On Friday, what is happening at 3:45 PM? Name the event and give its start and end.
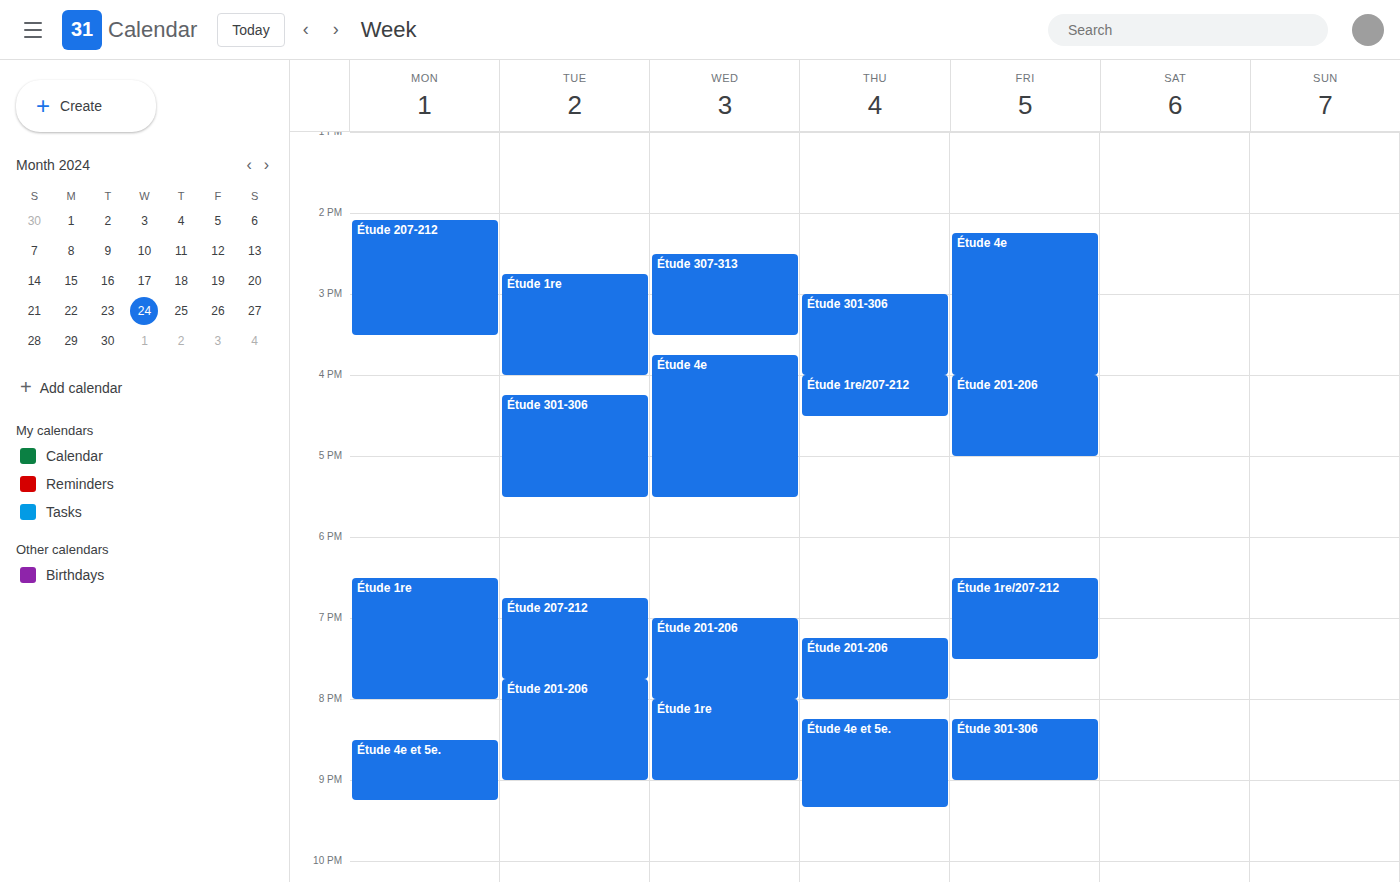
"Étude 4e", 2:15 PM to 4:00 PM